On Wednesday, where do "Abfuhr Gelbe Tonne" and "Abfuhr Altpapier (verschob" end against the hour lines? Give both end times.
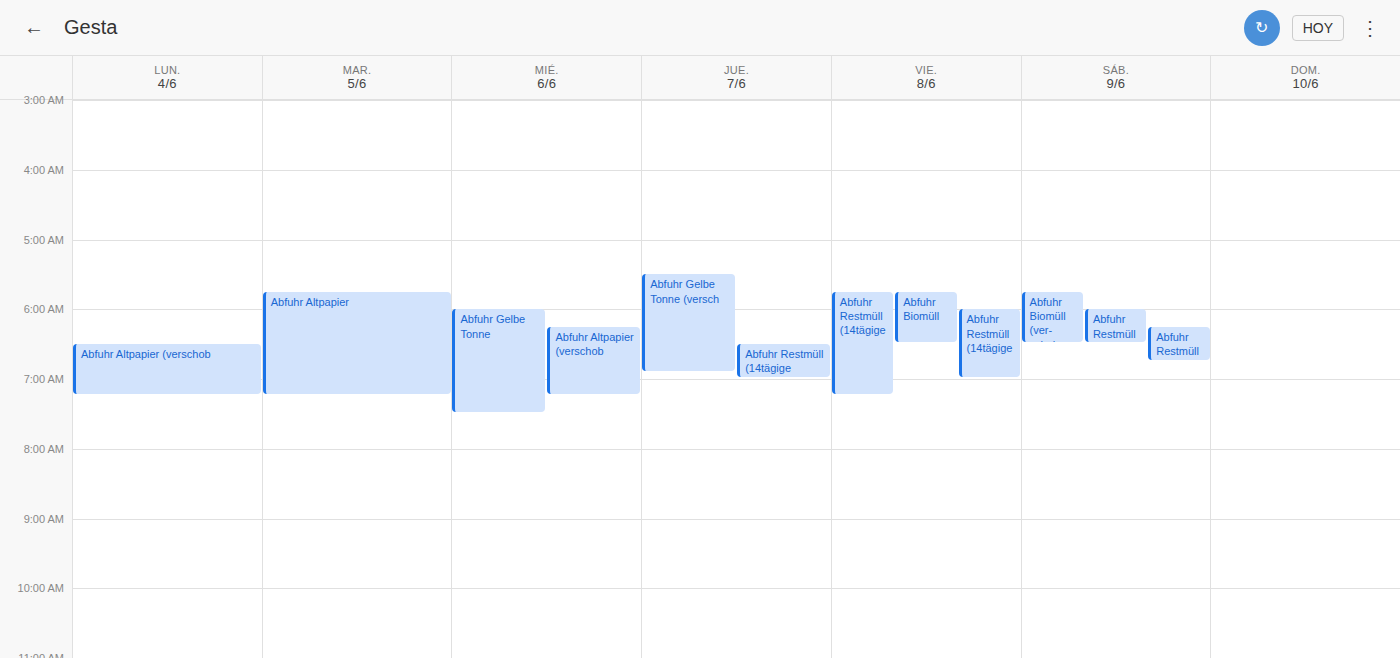
"Abfuhr Gelbe Tonne": 7:30 AM, halfway between the 7 AM and 8 AM lines. "Abfuhr Altpapier (verschob": 7:15 AM, neither: a quarter of the way from the 7 AM line to the 8 AM line.